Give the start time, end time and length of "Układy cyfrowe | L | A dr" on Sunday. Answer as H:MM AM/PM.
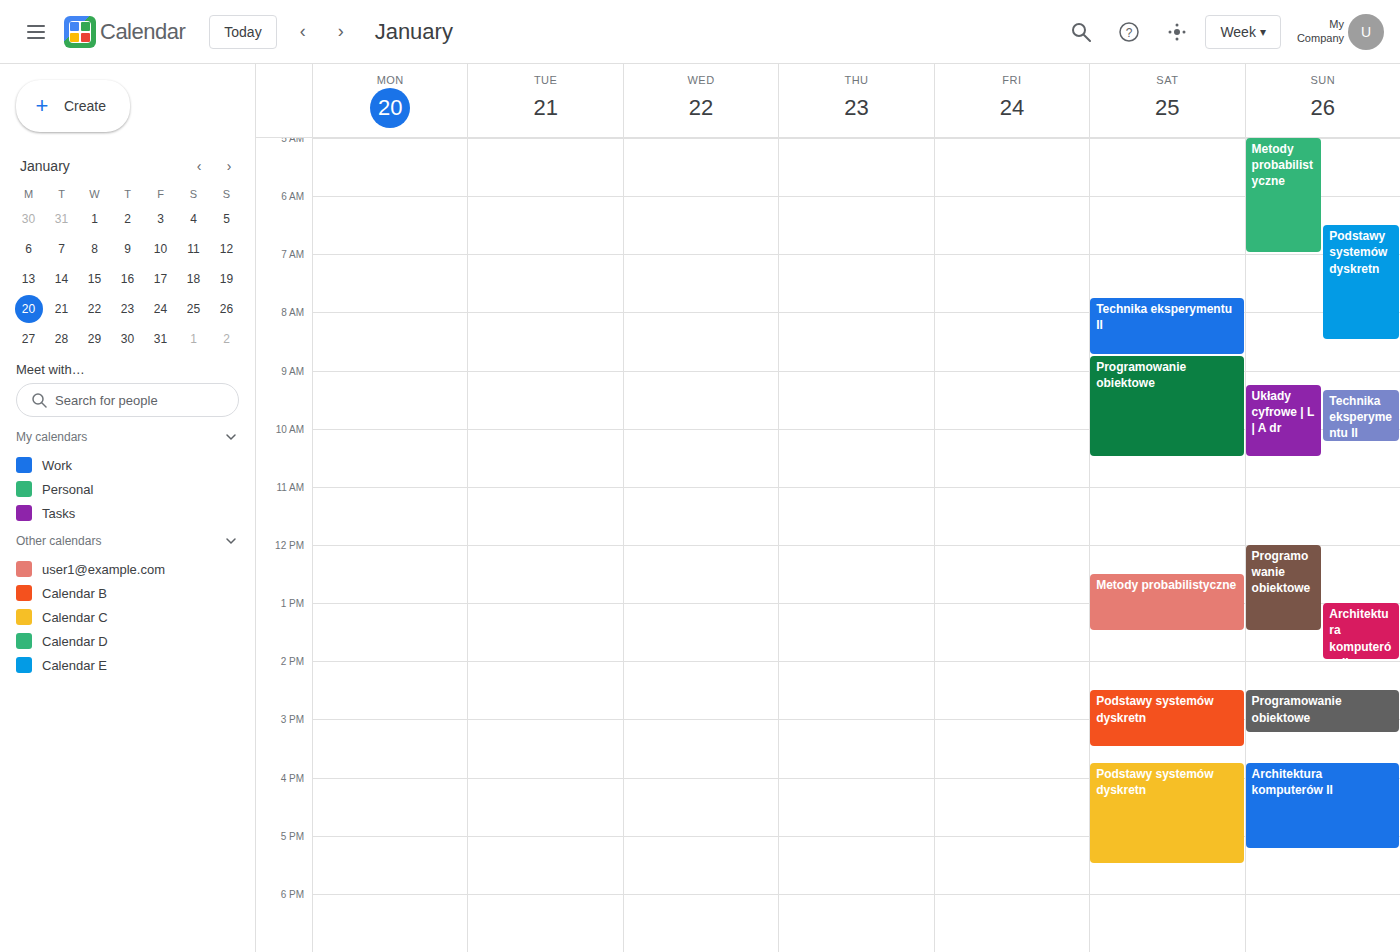
9:15 AM to 10:30 AM, 1 hour 15 minutes